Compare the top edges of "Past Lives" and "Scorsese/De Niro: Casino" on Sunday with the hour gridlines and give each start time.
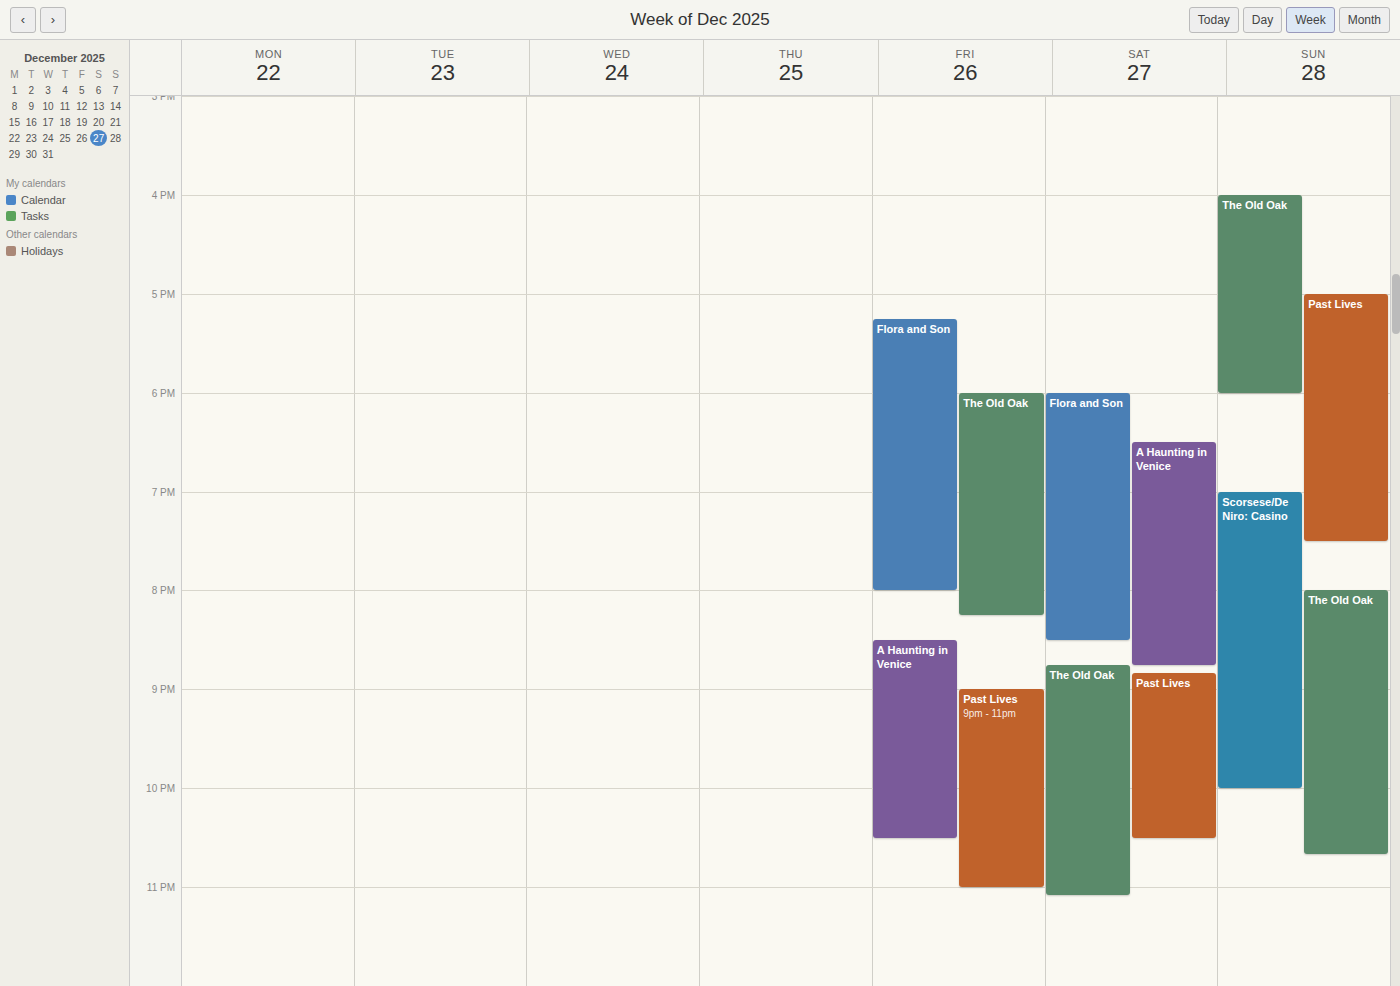
"Past Lives": 5:00 PM, exactly on the 5 PM line. "Scorsese/De Niro: Casino": 7:00 PM, exactly on the 7 PM line.